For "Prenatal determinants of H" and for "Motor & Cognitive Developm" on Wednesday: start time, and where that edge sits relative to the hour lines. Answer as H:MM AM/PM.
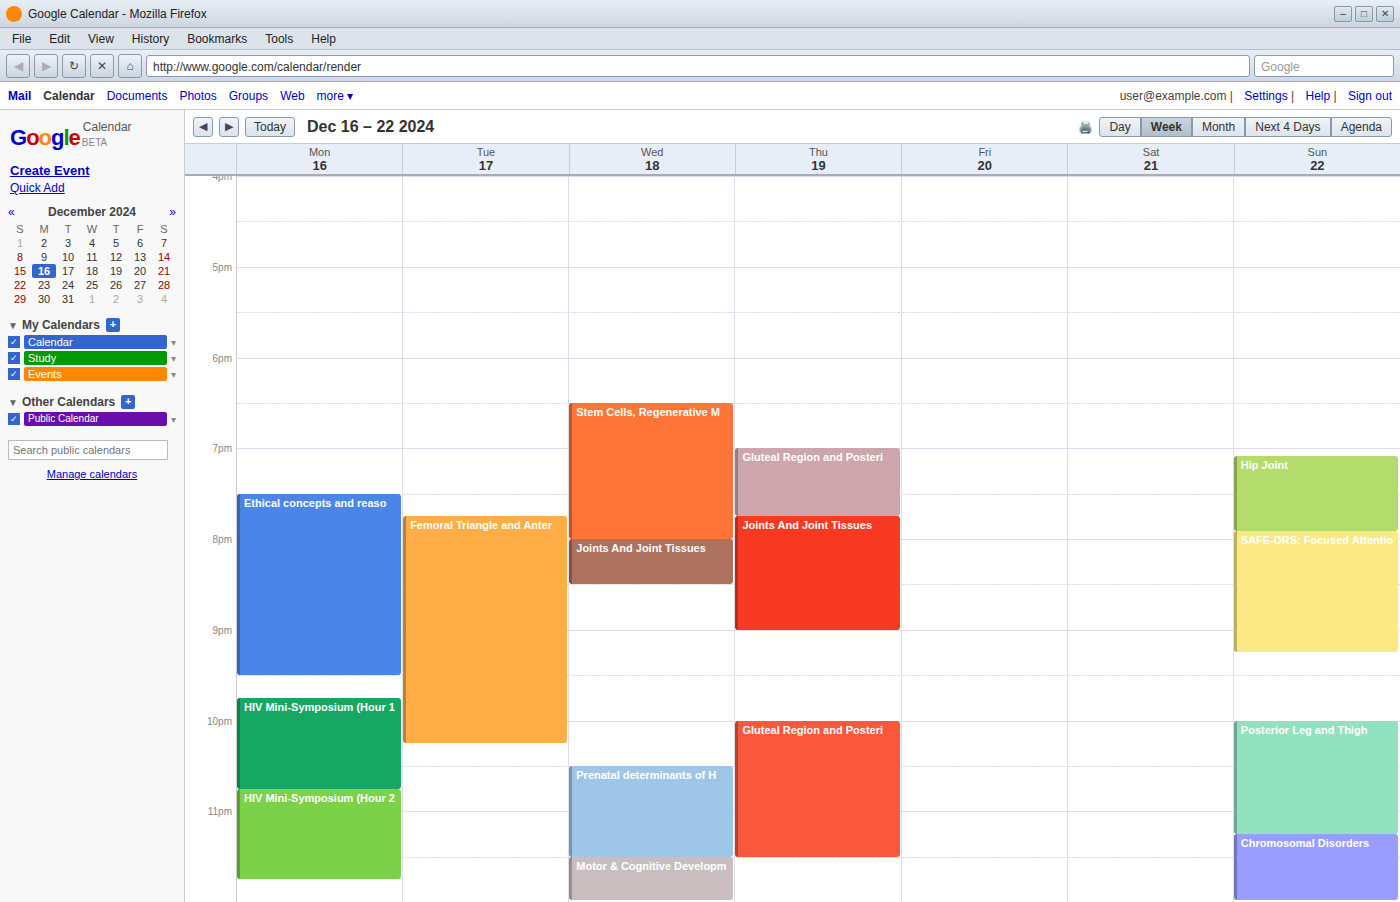
"Prenatal determinants of H": 10:30 PM, halfway between the 10 PM and 11 PM lines. "Motor & Cognitive Developm": 11:30 PM, halfway between the 11 PM and 12 AM lines.